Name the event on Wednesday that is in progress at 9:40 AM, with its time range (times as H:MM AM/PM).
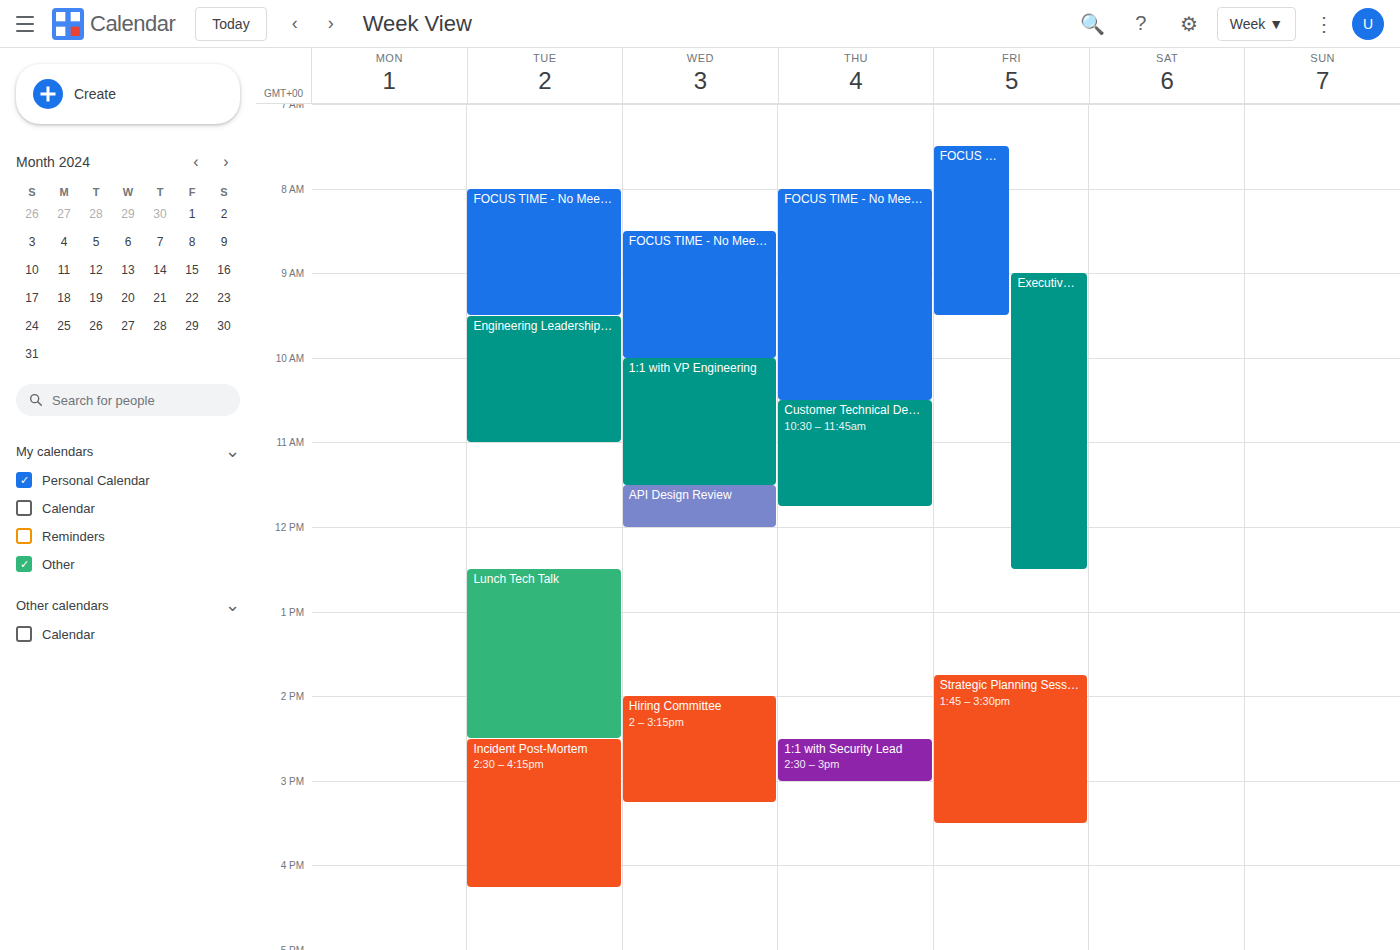
"FOCUS TIME - No Meetings", 8:30 AM to 10:00 AM